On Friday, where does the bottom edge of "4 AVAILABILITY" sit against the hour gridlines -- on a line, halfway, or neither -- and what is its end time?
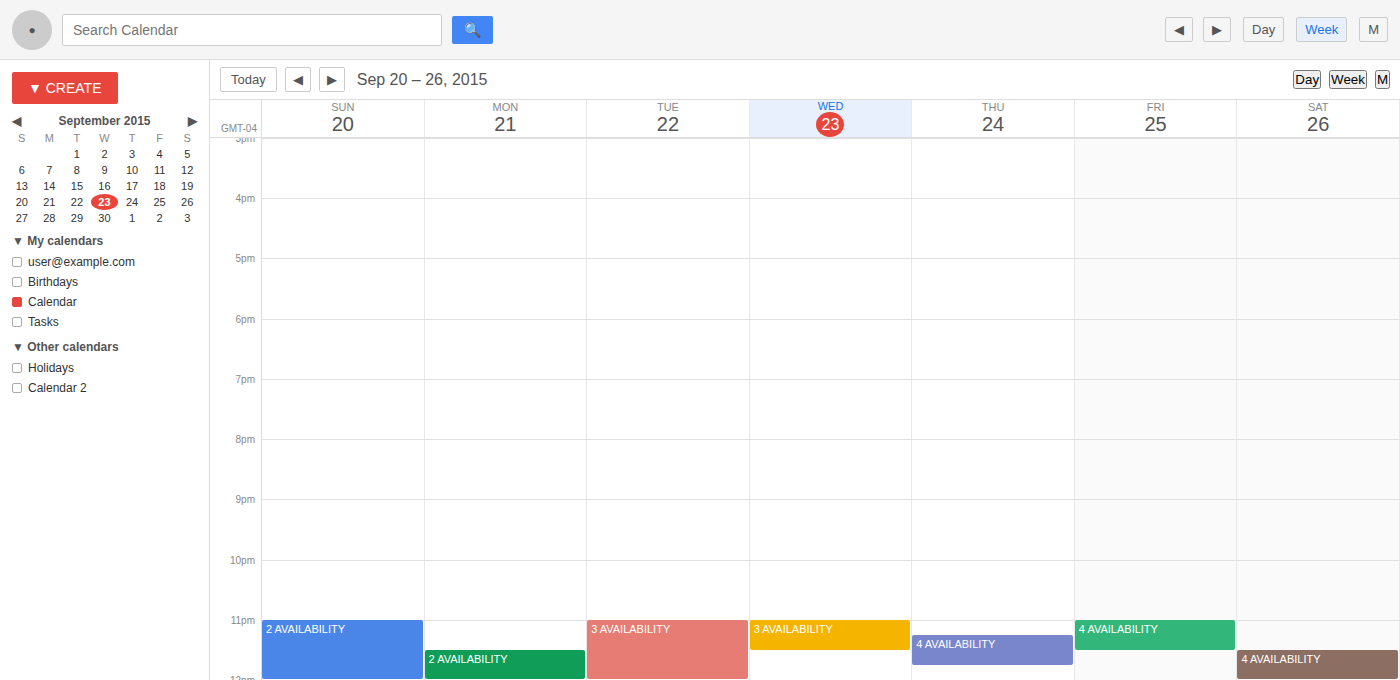
11:30 PM -- halfway between the 11 PM and 12 AM lines.